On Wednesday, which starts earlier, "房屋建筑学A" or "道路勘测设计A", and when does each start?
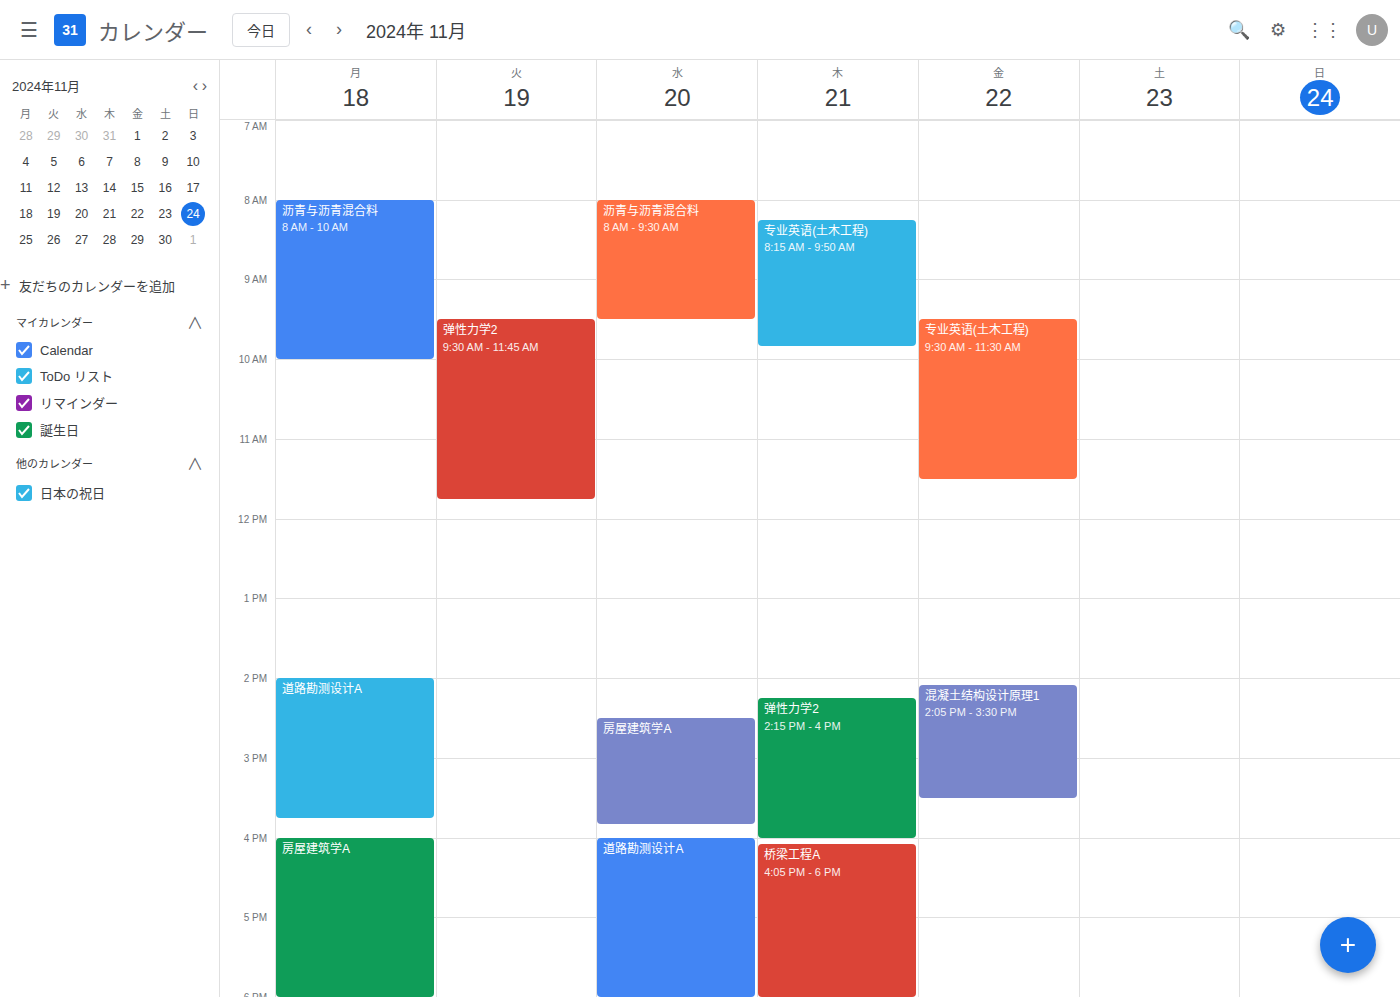
"房屋建筑学A" 14:30; "道路勘测设计A" 16:00.